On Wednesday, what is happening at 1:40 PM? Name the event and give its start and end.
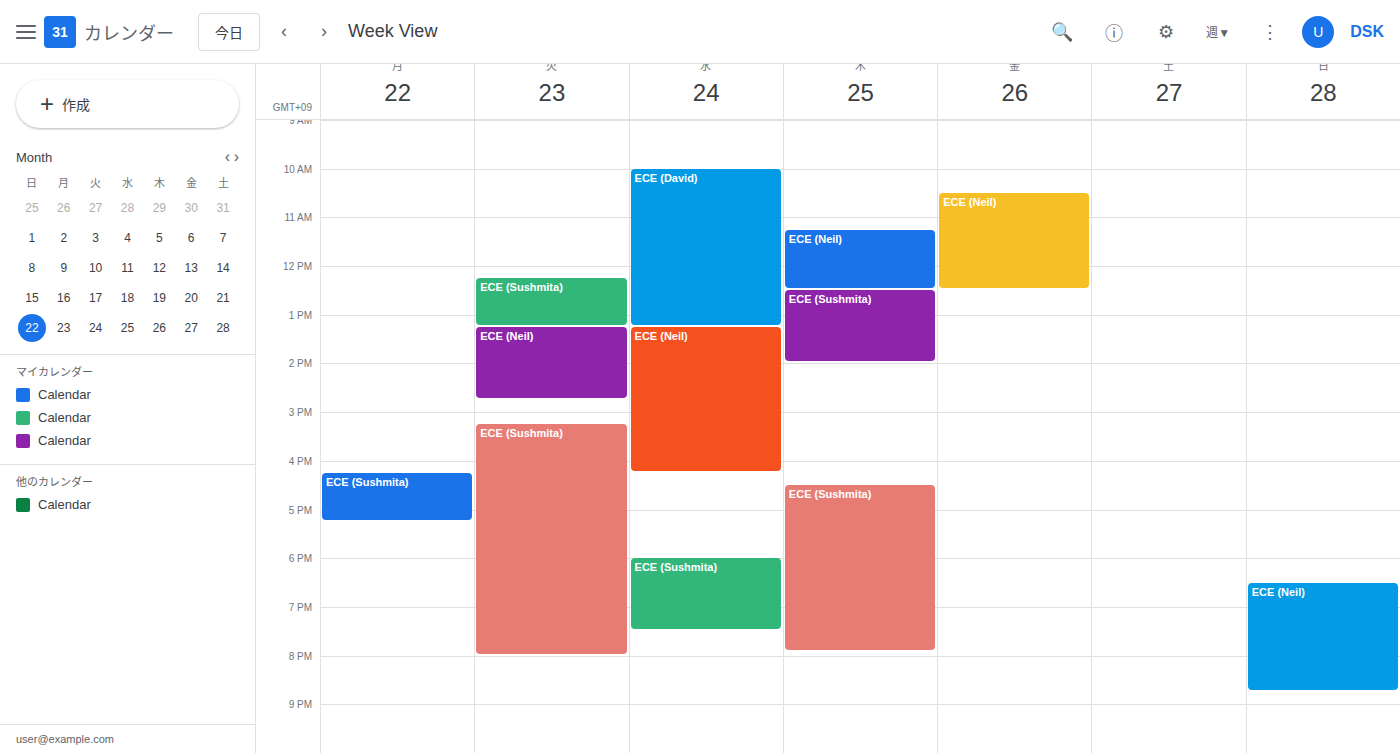
"ECE (Neil)", 1:15 PM to 4:15 PM